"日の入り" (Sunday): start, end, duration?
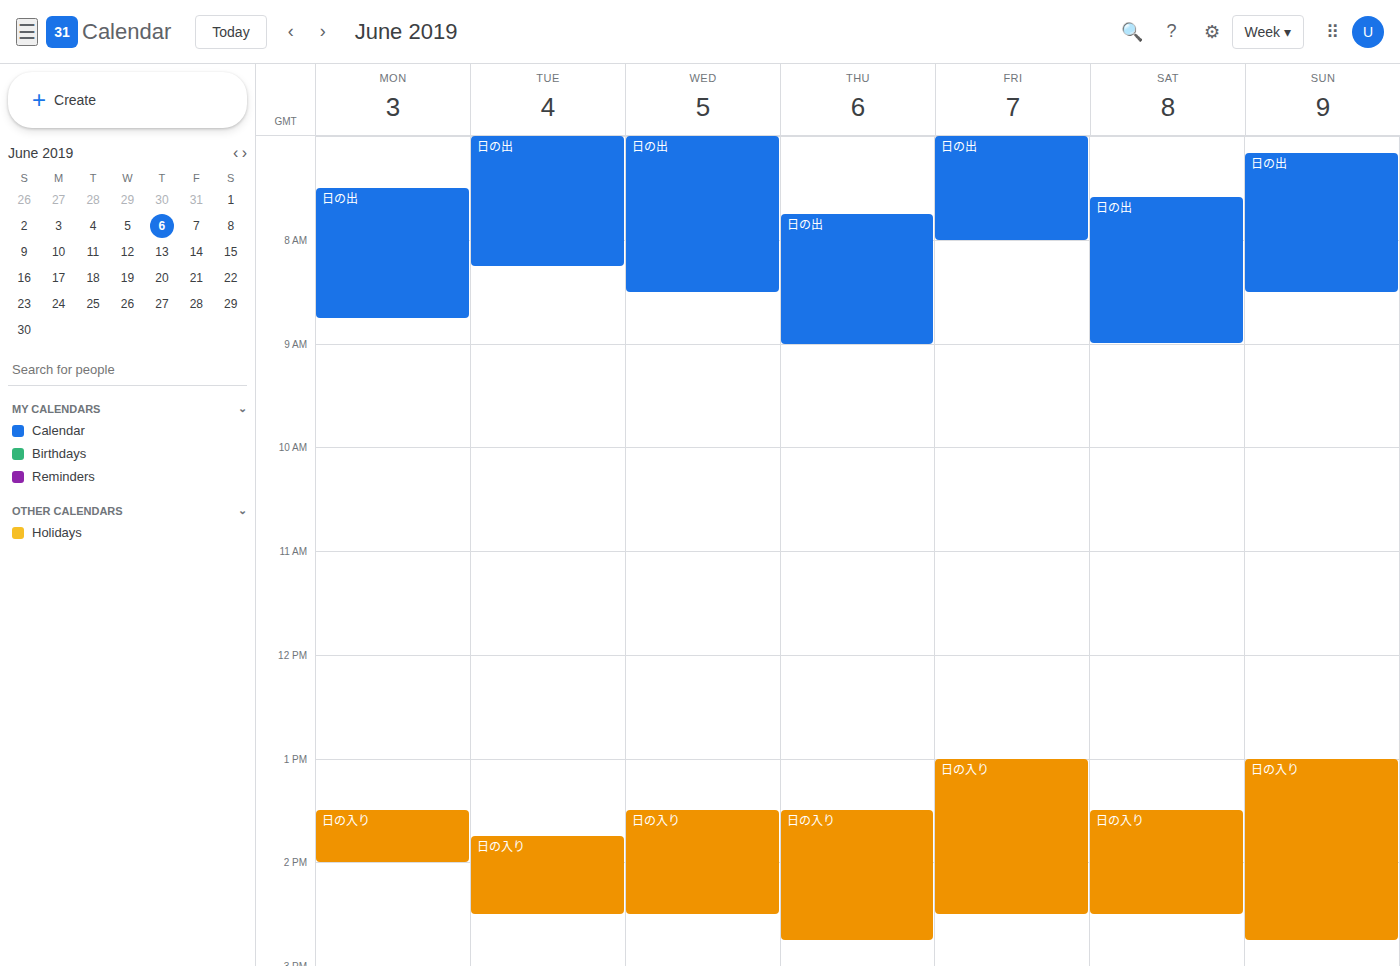
1:00 PM to 2:45 PM, 1 hour 45 minutes